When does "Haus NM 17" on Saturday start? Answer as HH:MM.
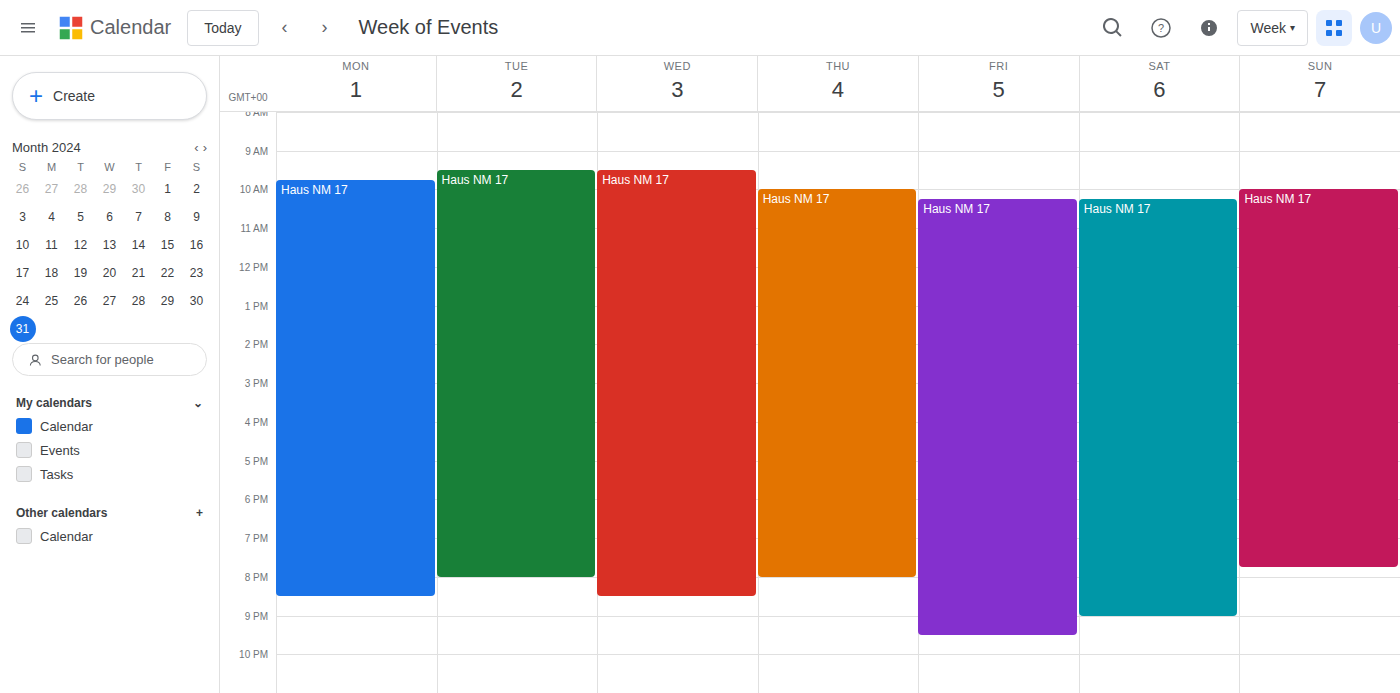
10:15